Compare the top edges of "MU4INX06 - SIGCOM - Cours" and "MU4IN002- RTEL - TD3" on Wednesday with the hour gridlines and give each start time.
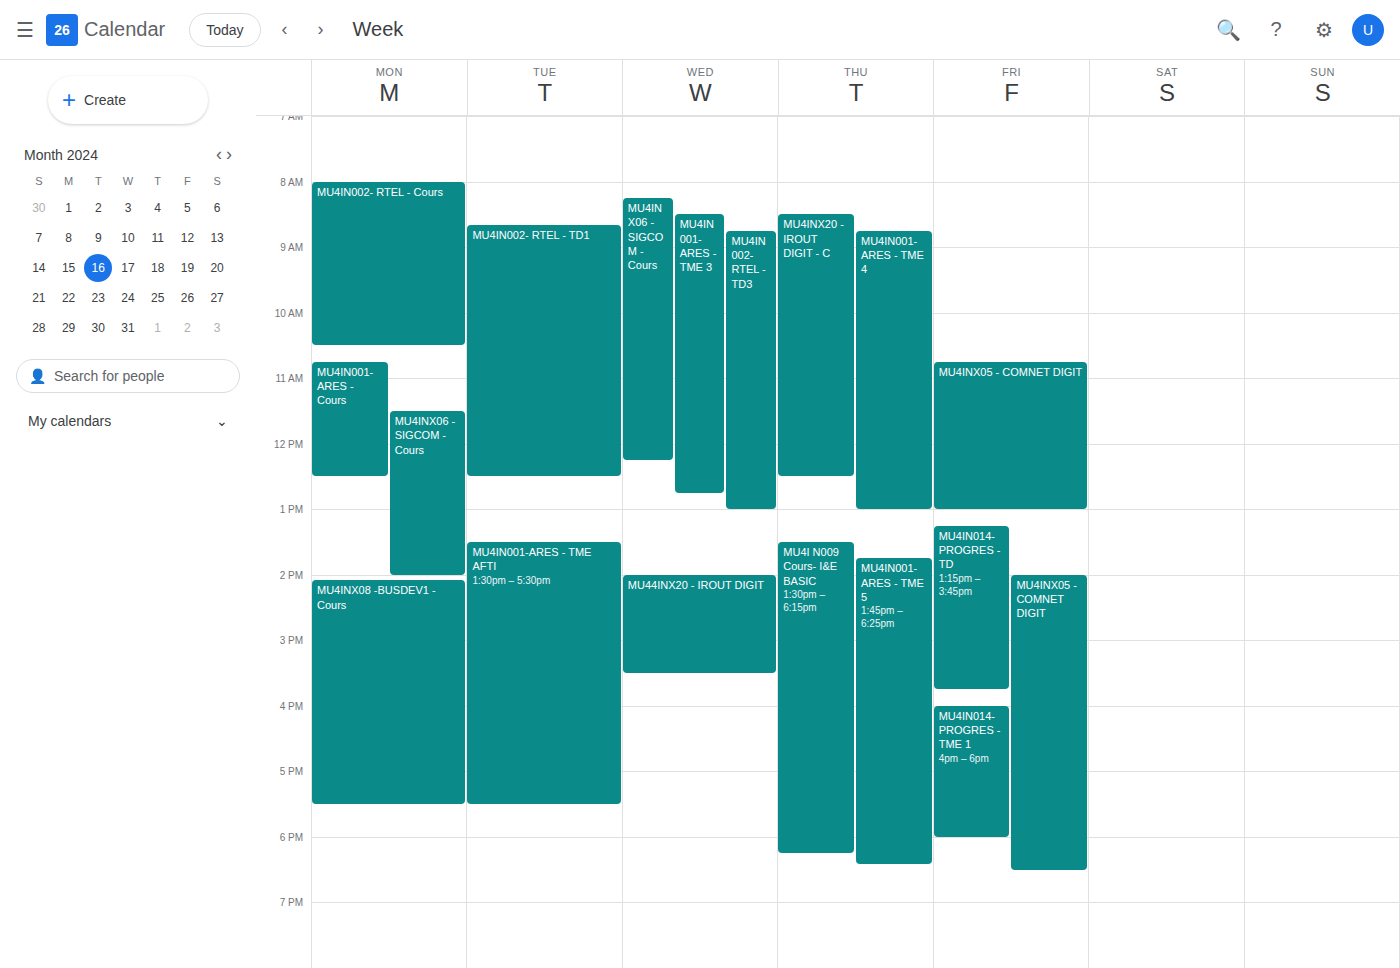
"MU4INX06 - SIGCOM - Cours": 8:15 AM, neither: a quarter of the way from the 8 AM line to the 9 AM line. "MU4IN002- RTEL - TD3": 8:45 AM, neither: three quarters of the way from the 8 AM line to the 9 AM line.